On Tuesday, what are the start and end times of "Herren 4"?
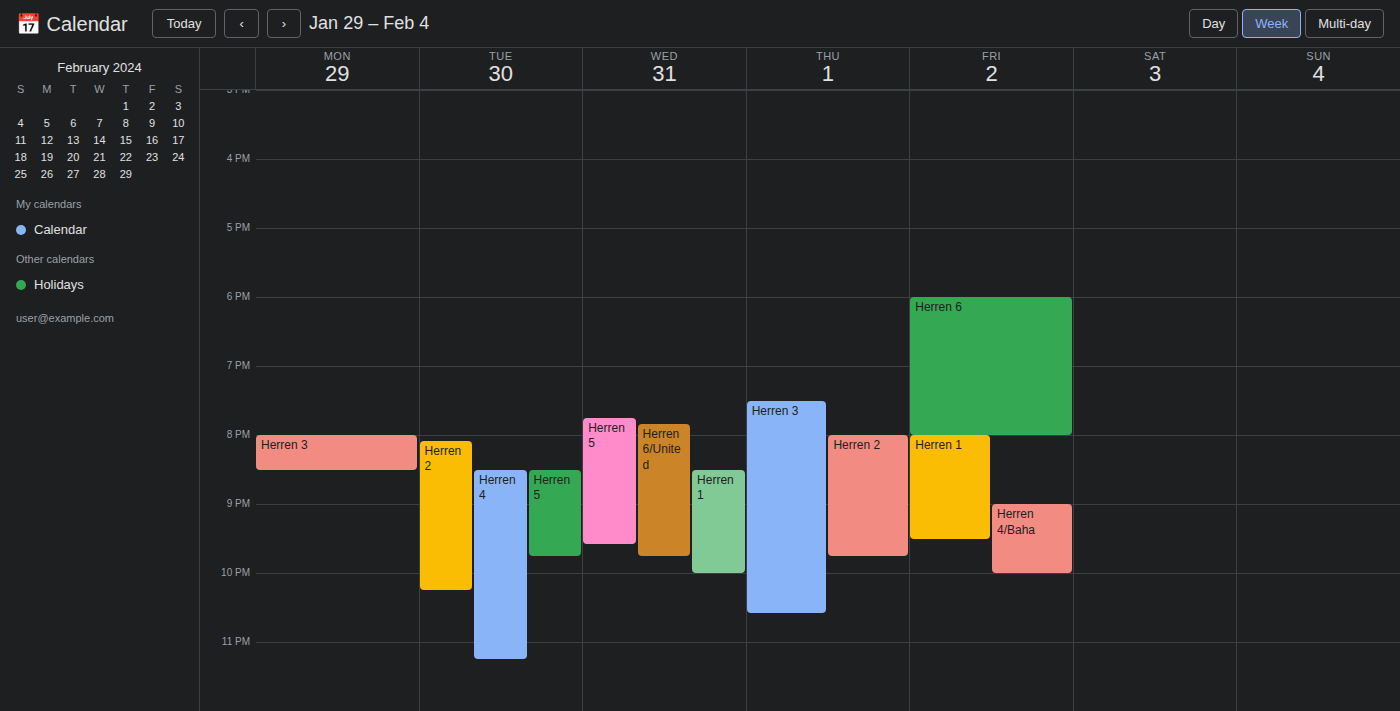
8:30 PM to 11:15 PM